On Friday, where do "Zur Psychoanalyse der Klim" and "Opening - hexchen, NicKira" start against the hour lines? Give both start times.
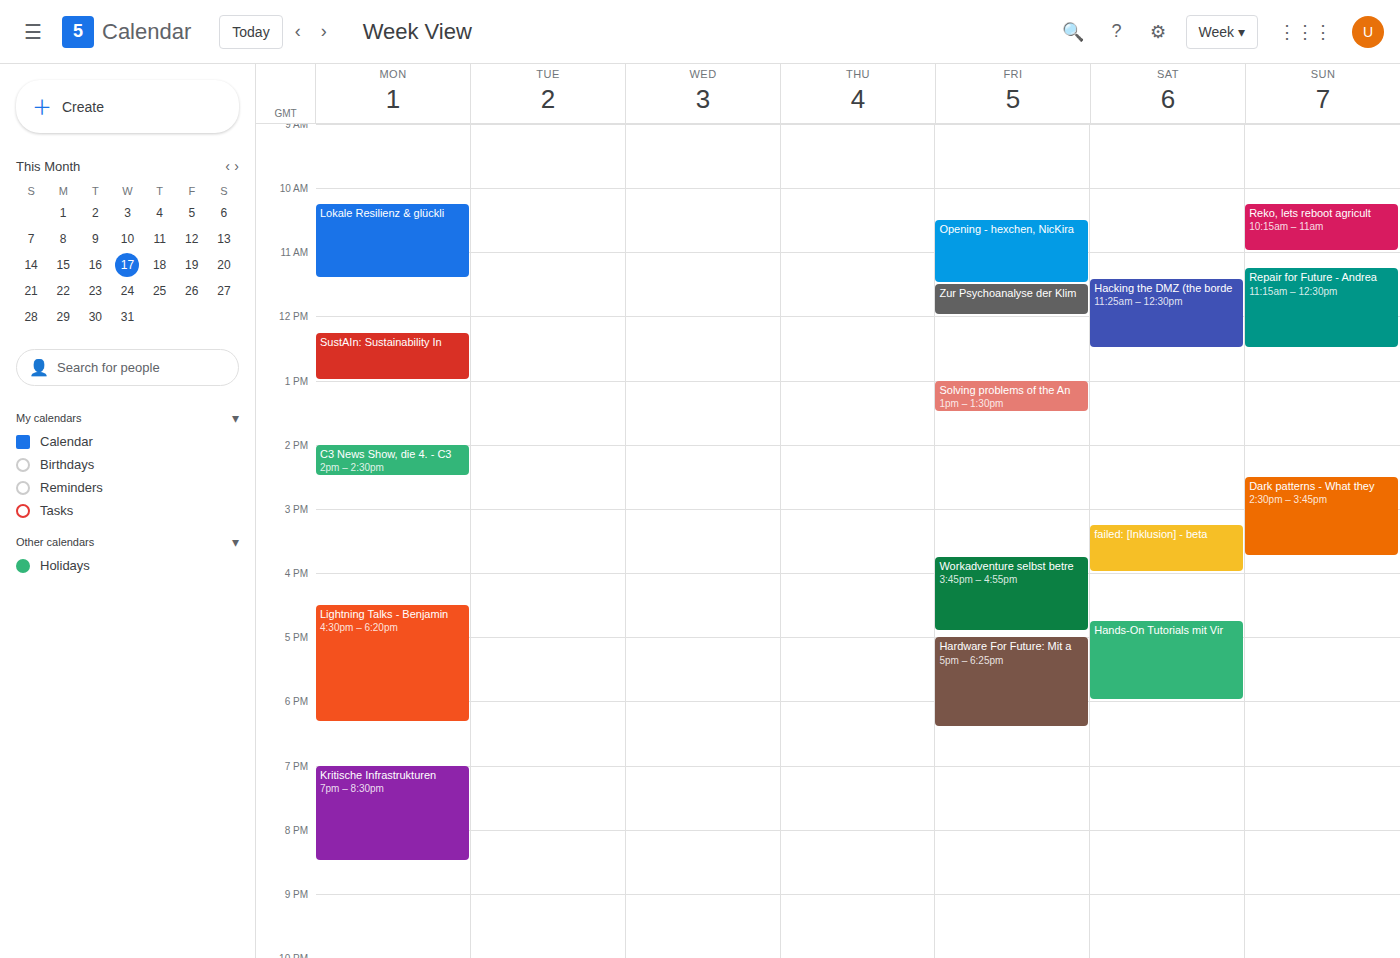
"Zur Psychoanalyse der Klim": 11:30 AM, halfway between the 11 AM and 12 PM lines. "Opening - hexchen, NicKira": 10:30 AM, halfway between the 10 AM and 11 AM lines.